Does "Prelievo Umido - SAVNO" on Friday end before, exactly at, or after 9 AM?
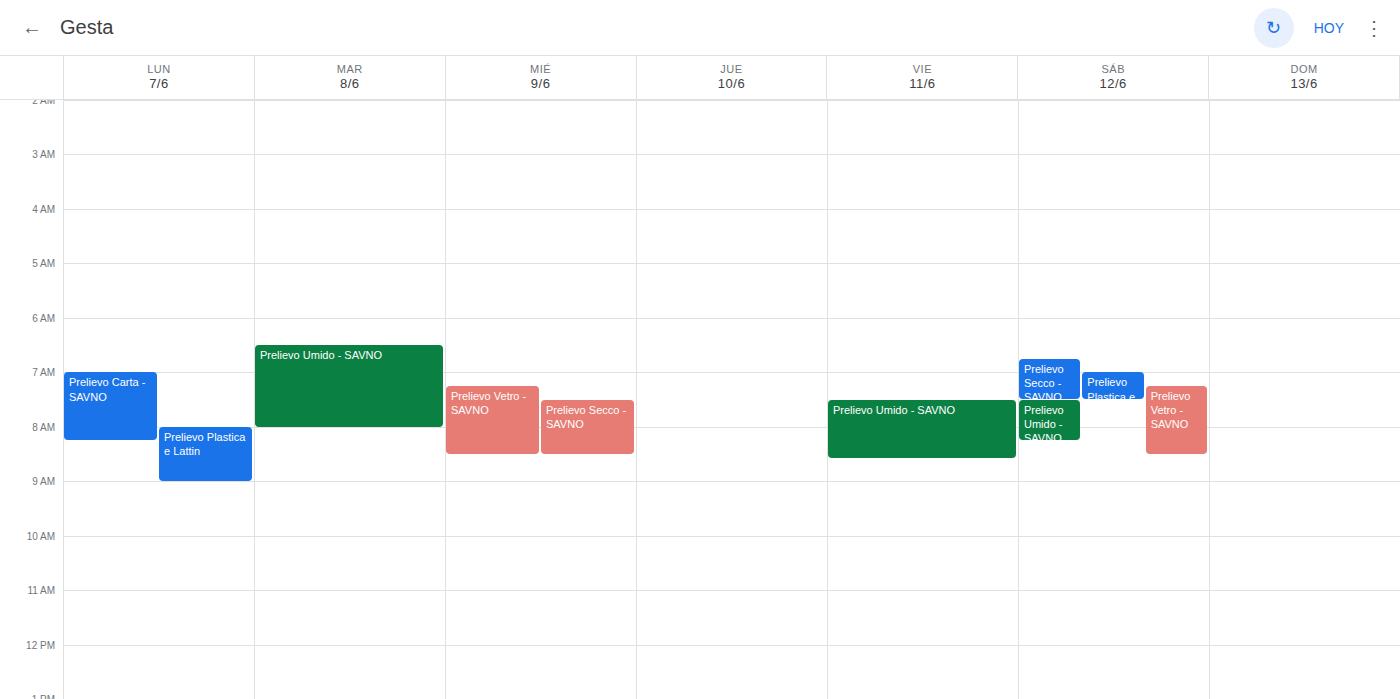
8:35 AM -- before 9 AM, 25 minutes above the 9 AM line.